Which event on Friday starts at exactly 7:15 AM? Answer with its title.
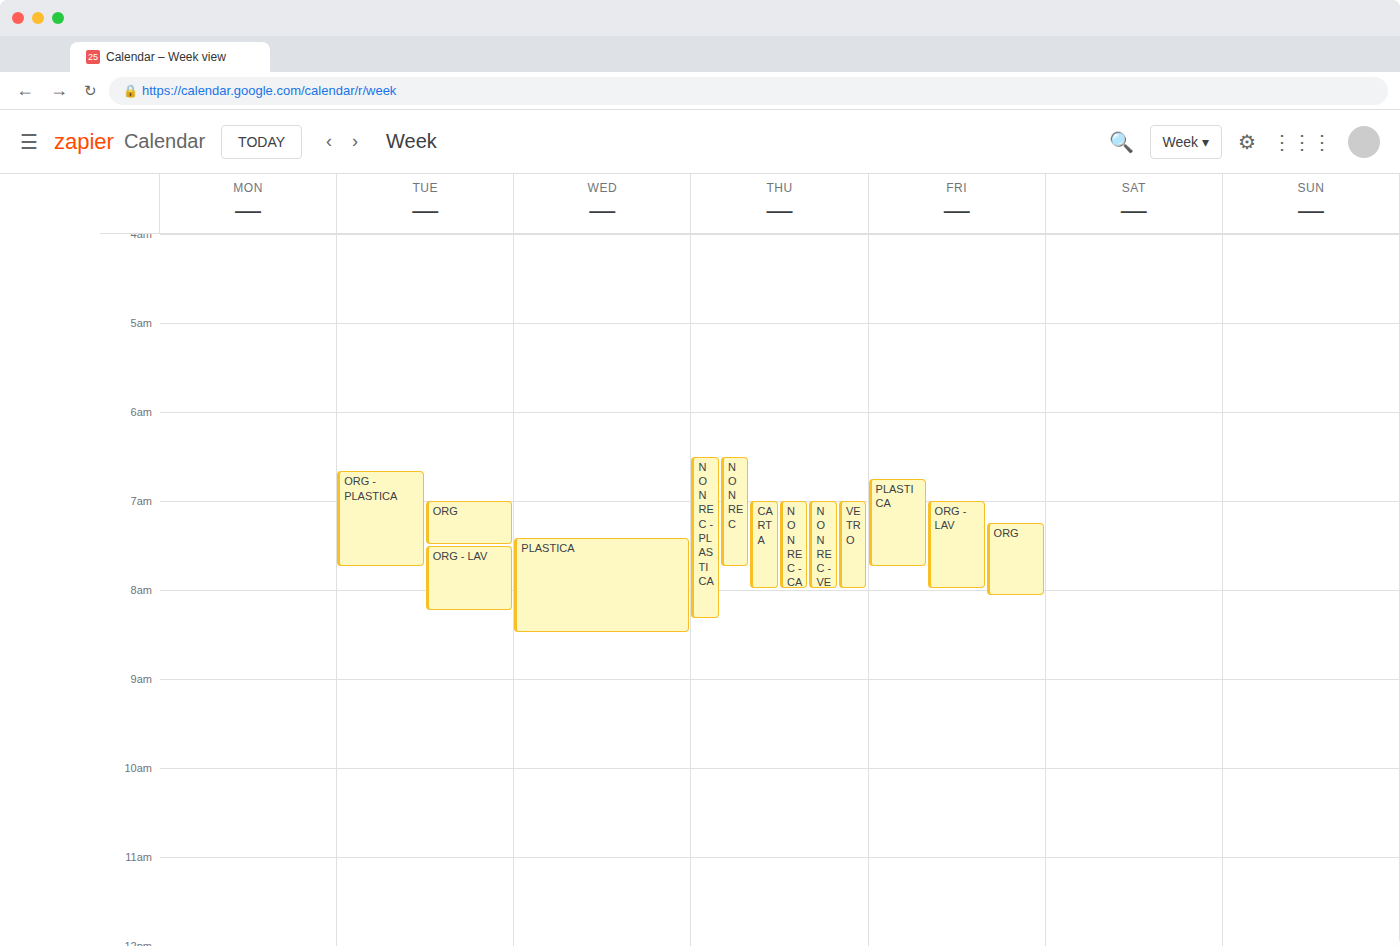
"ORG"